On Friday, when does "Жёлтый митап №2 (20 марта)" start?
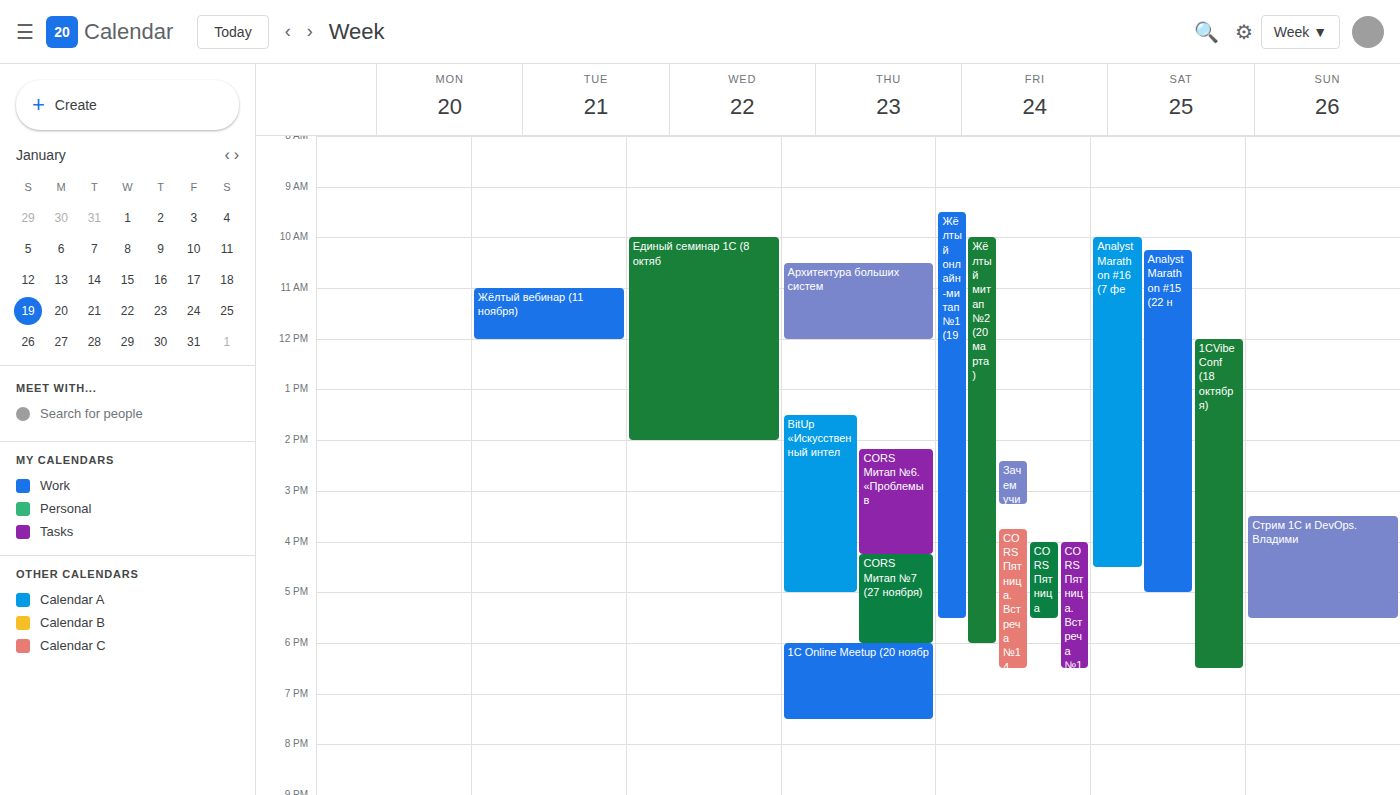
10:00